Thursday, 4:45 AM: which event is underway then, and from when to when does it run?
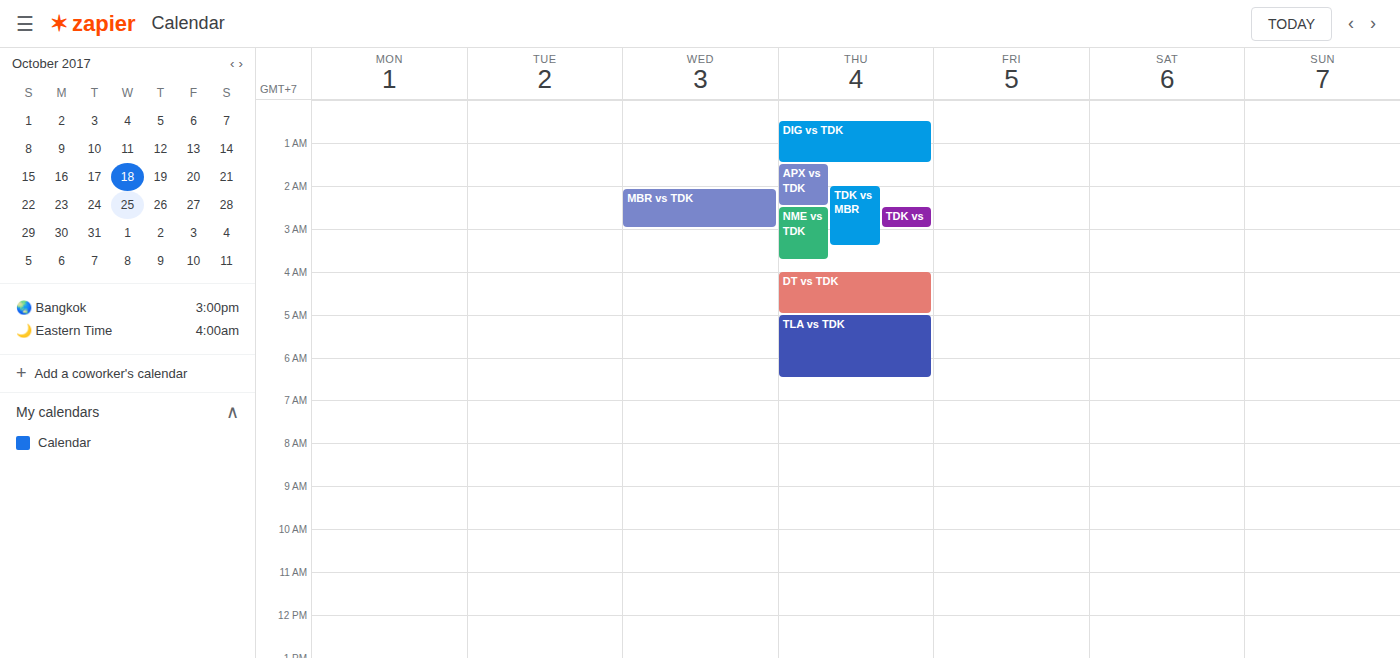
"DT vs TDK", 4:00 AM to 5:00 AM